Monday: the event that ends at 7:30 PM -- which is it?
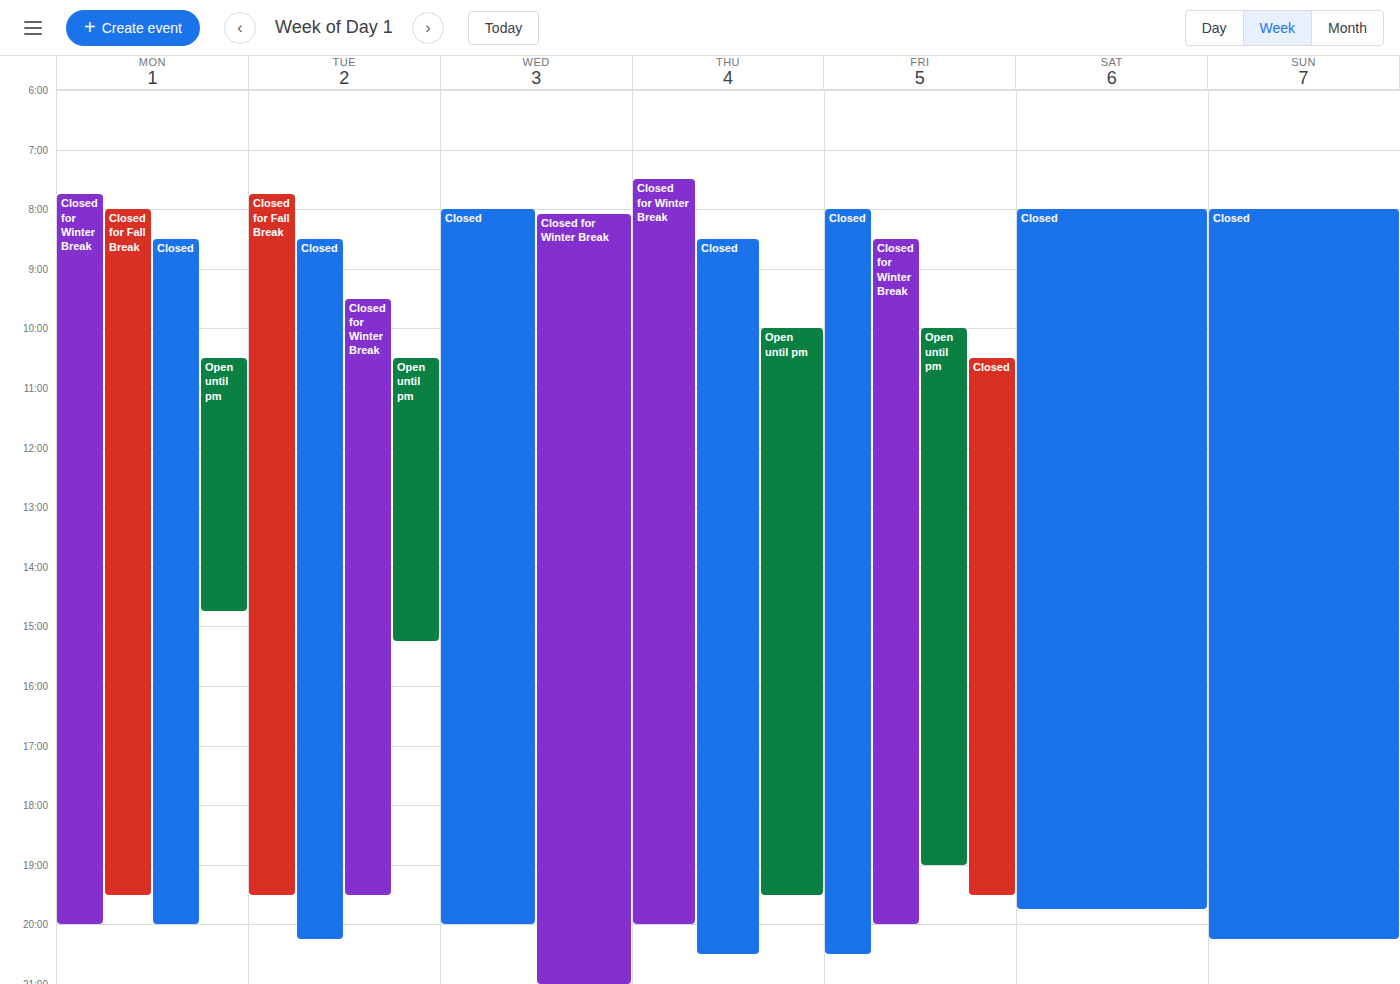
"Closed for Fall Break"